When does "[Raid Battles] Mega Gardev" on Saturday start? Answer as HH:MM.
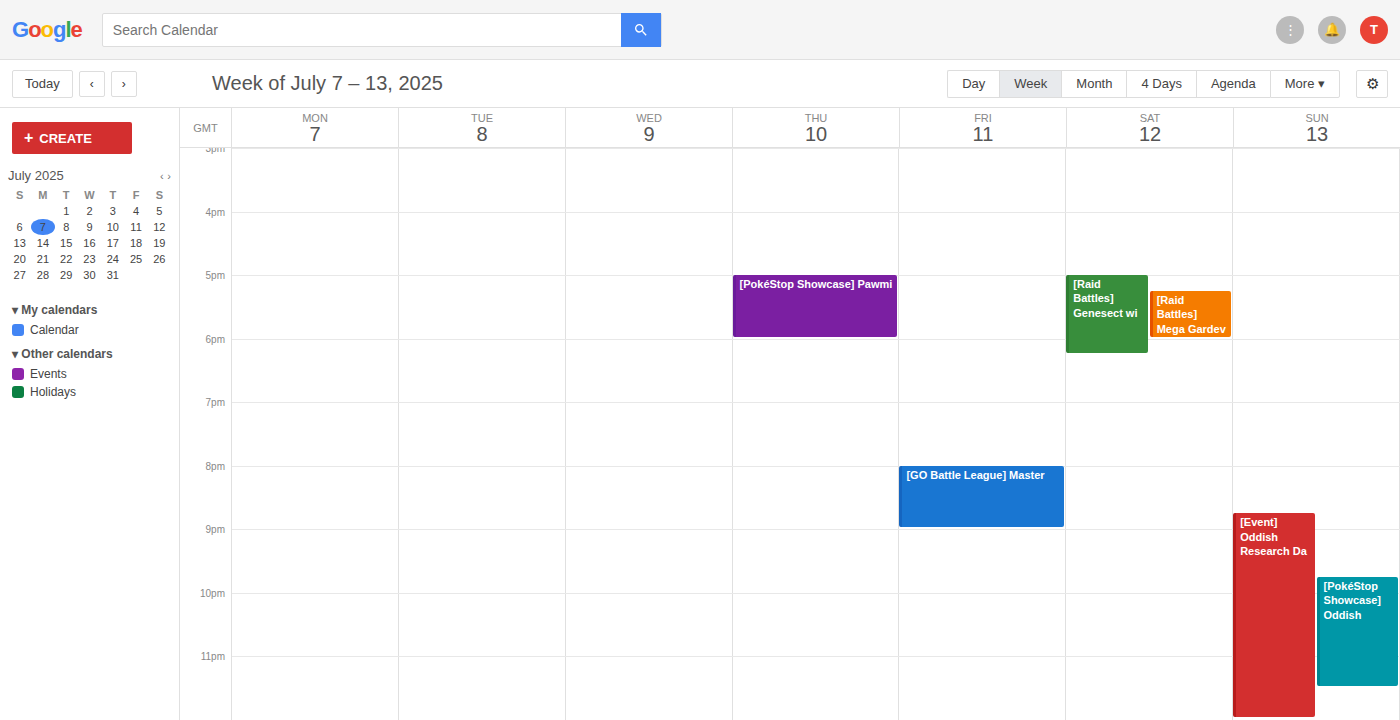
17:15